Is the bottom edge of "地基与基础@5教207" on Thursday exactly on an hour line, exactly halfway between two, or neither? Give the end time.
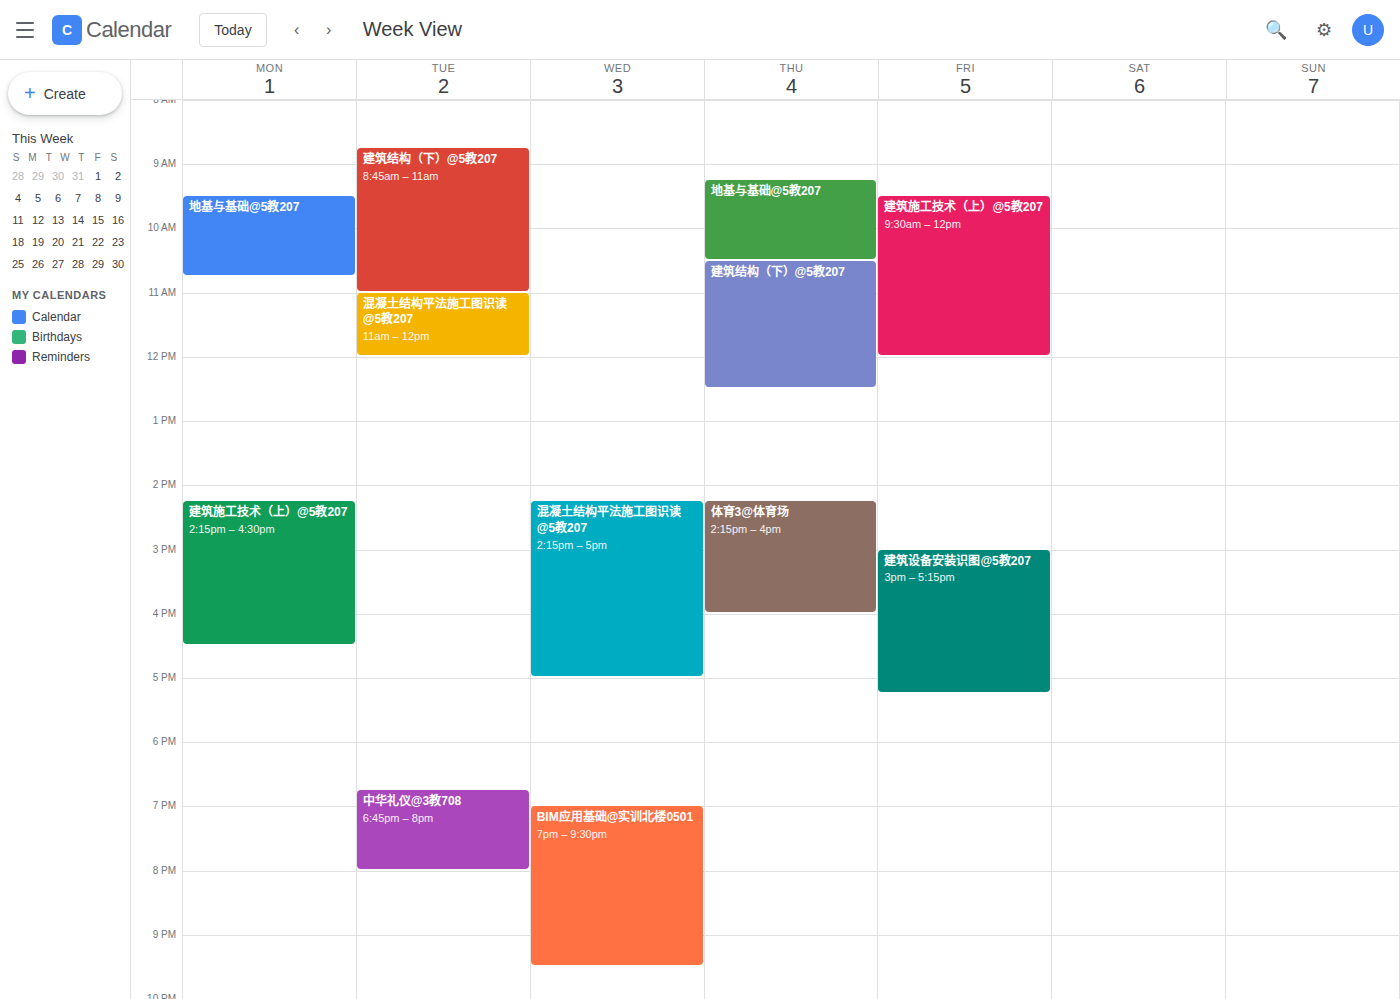
10:30 -- halfway between the 10:00 and 11:00 lines.